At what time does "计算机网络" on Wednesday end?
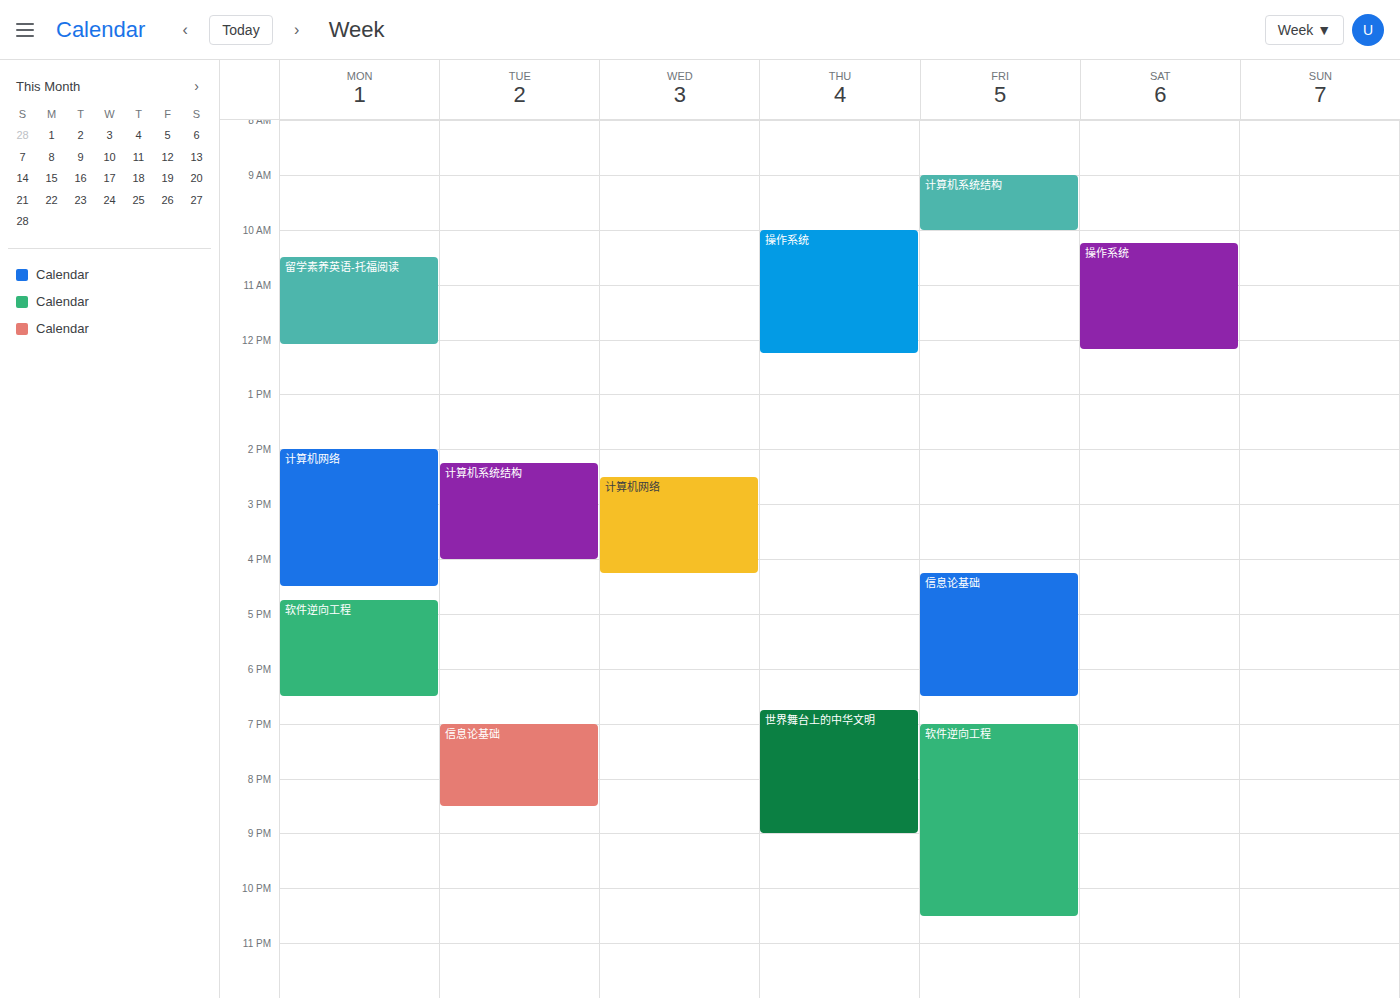
4:15 PM